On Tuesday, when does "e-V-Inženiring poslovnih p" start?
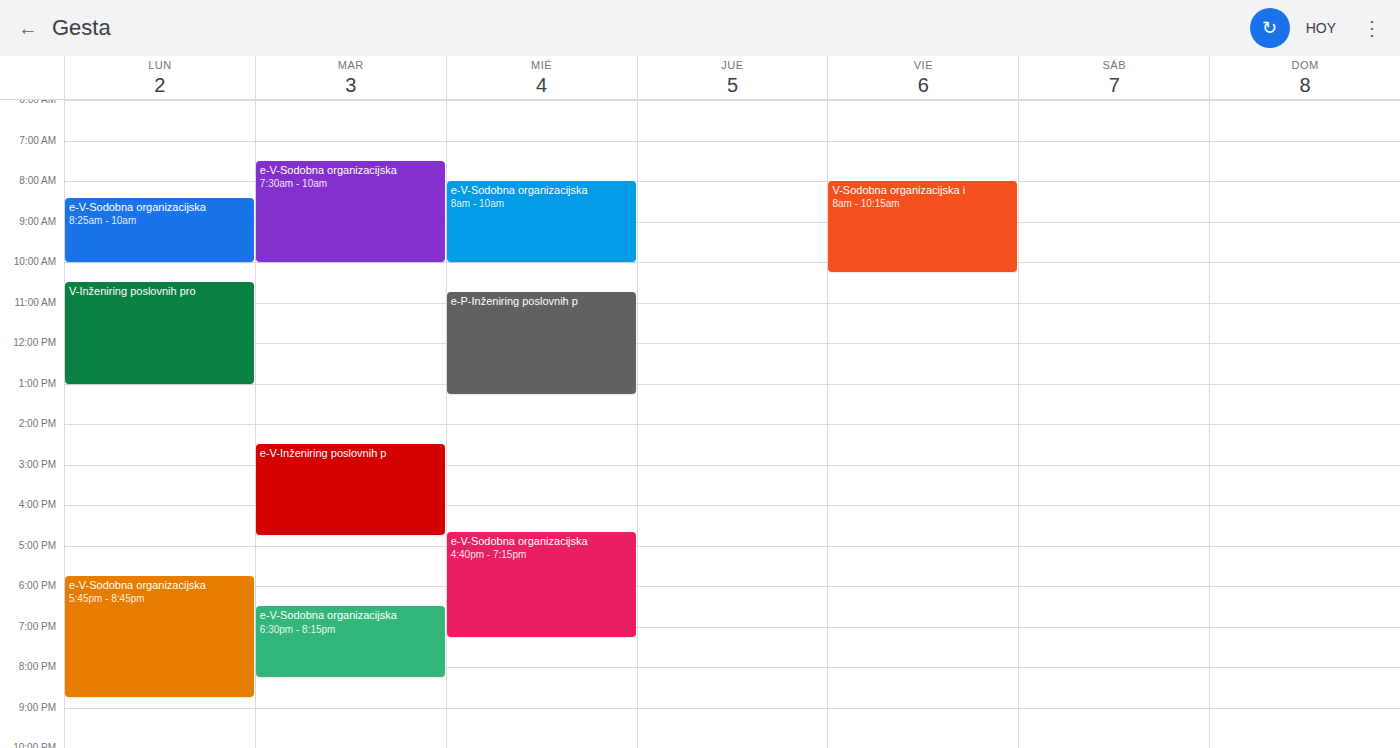
2:30 PM